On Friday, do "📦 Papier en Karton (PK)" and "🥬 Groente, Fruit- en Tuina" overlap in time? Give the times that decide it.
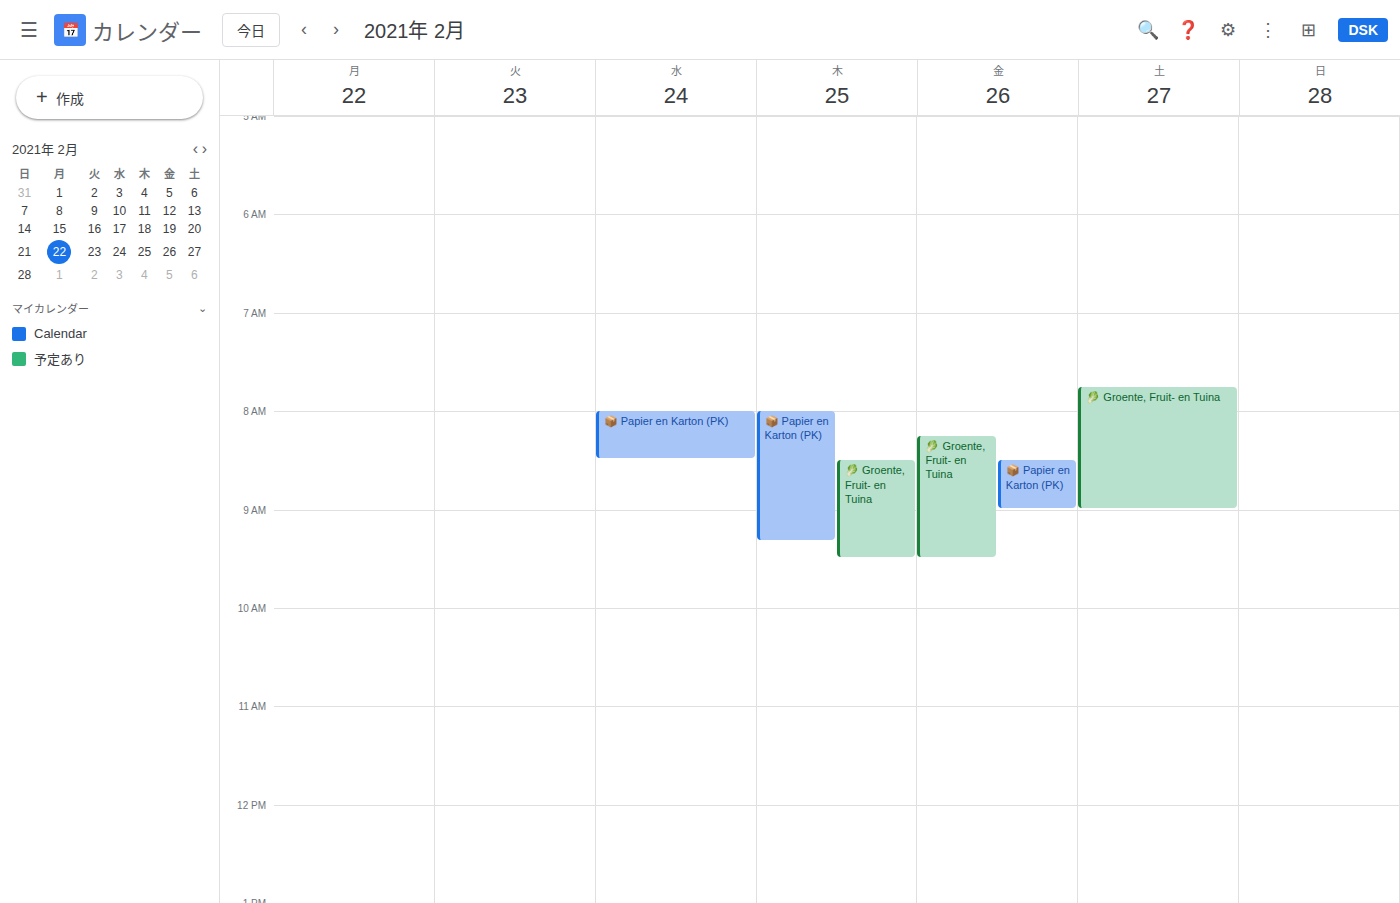
"📦 Papier en Karton (PK)" runs 8:30 AM to 9:00 AM, inside "🥬 Groente, Fruit- en Tuina" -- they overlap.